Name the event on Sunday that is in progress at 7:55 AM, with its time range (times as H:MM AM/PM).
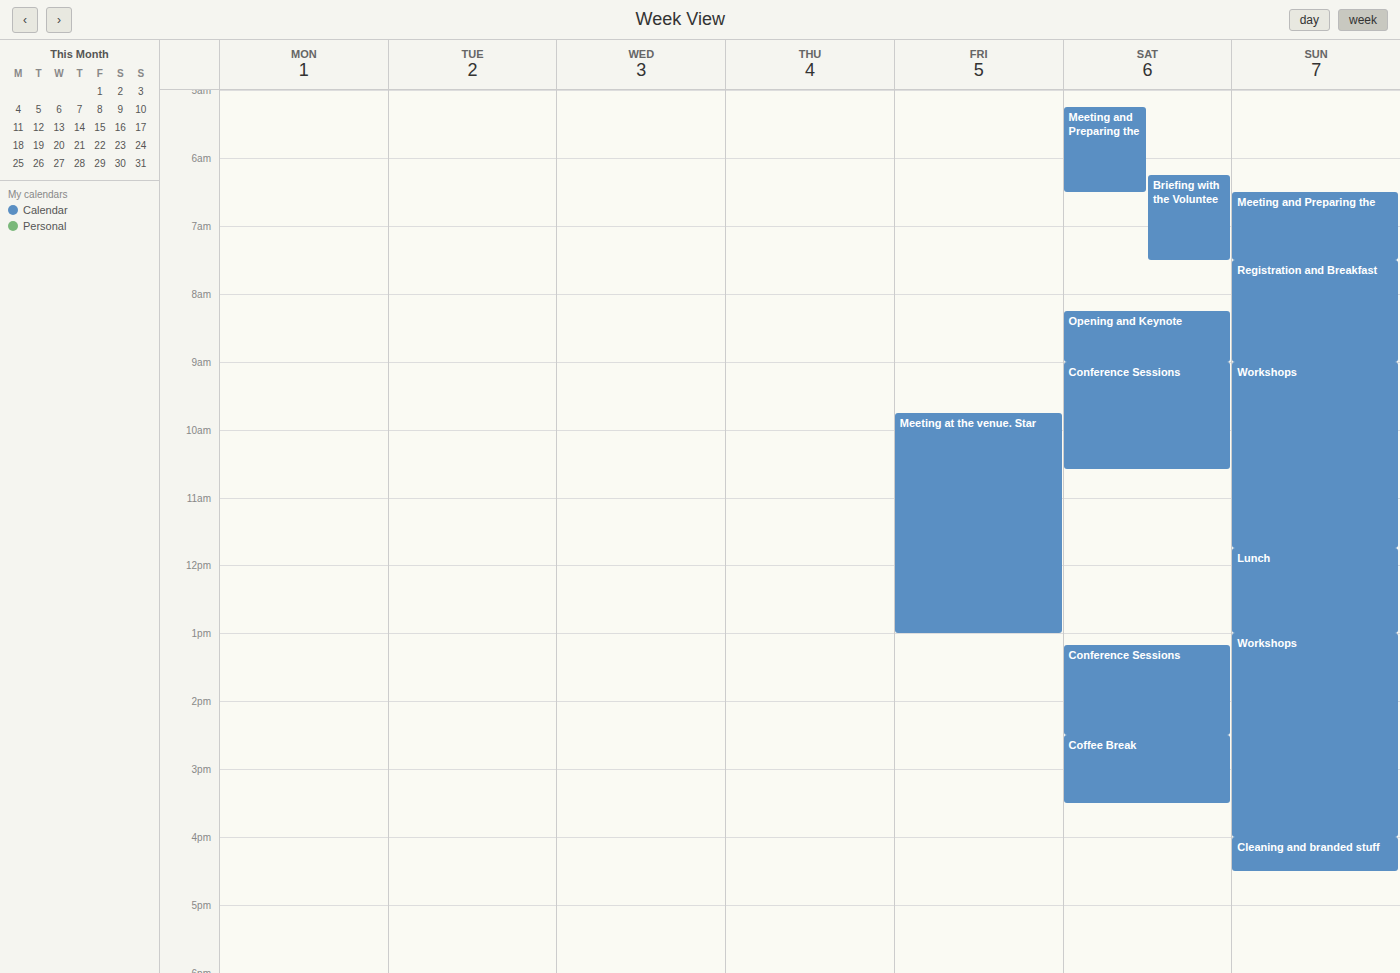
"Registration and Breakfast", 7:30 AM to 9:00 AM